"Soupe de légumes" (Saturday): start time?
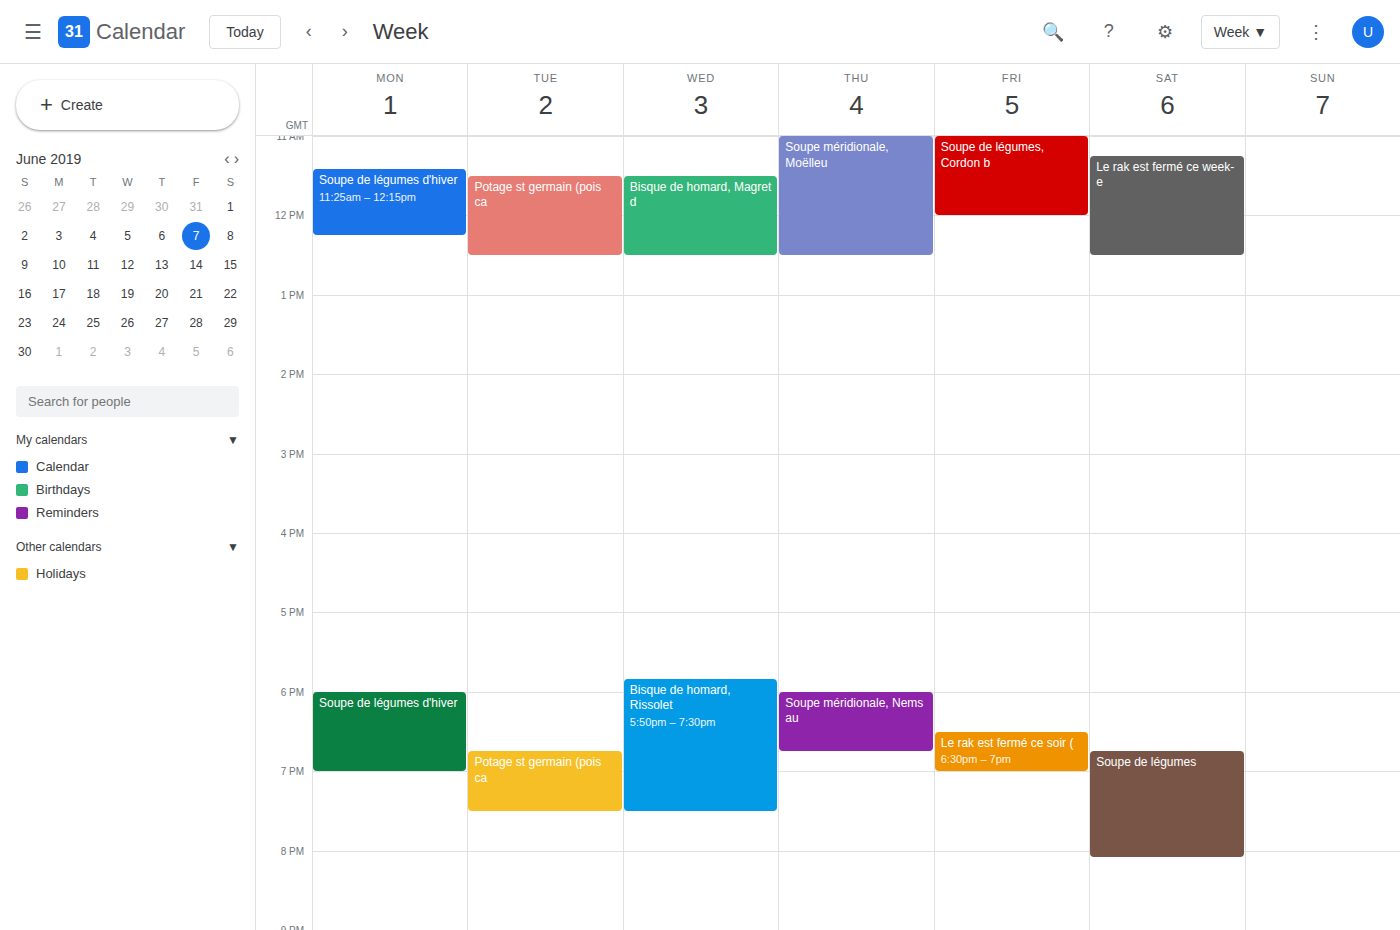
6:45 PM